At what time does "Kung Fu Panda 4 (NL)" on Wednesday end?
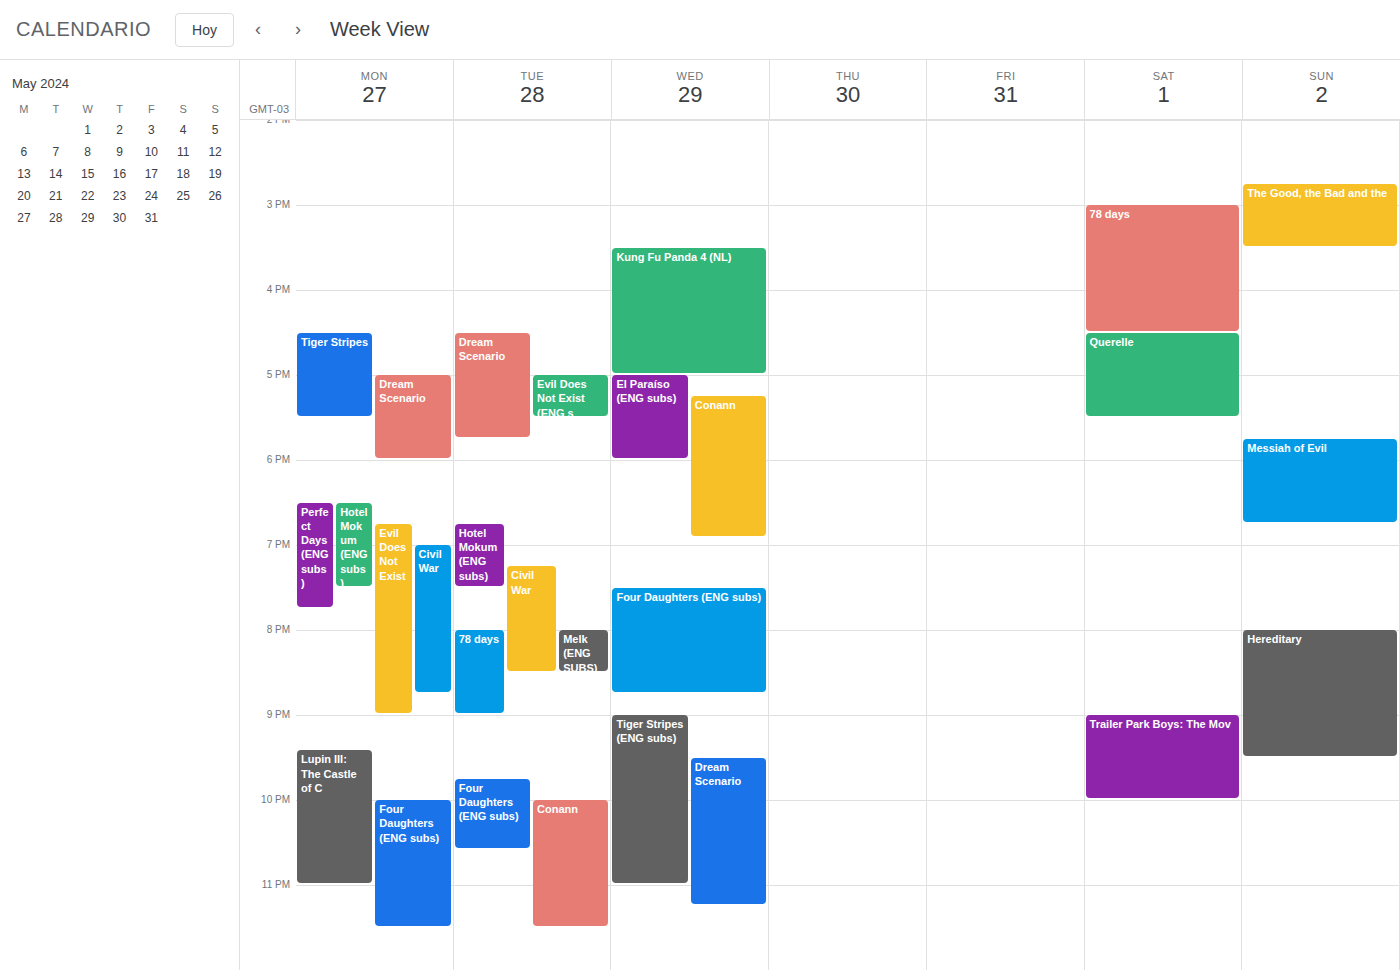
17:00